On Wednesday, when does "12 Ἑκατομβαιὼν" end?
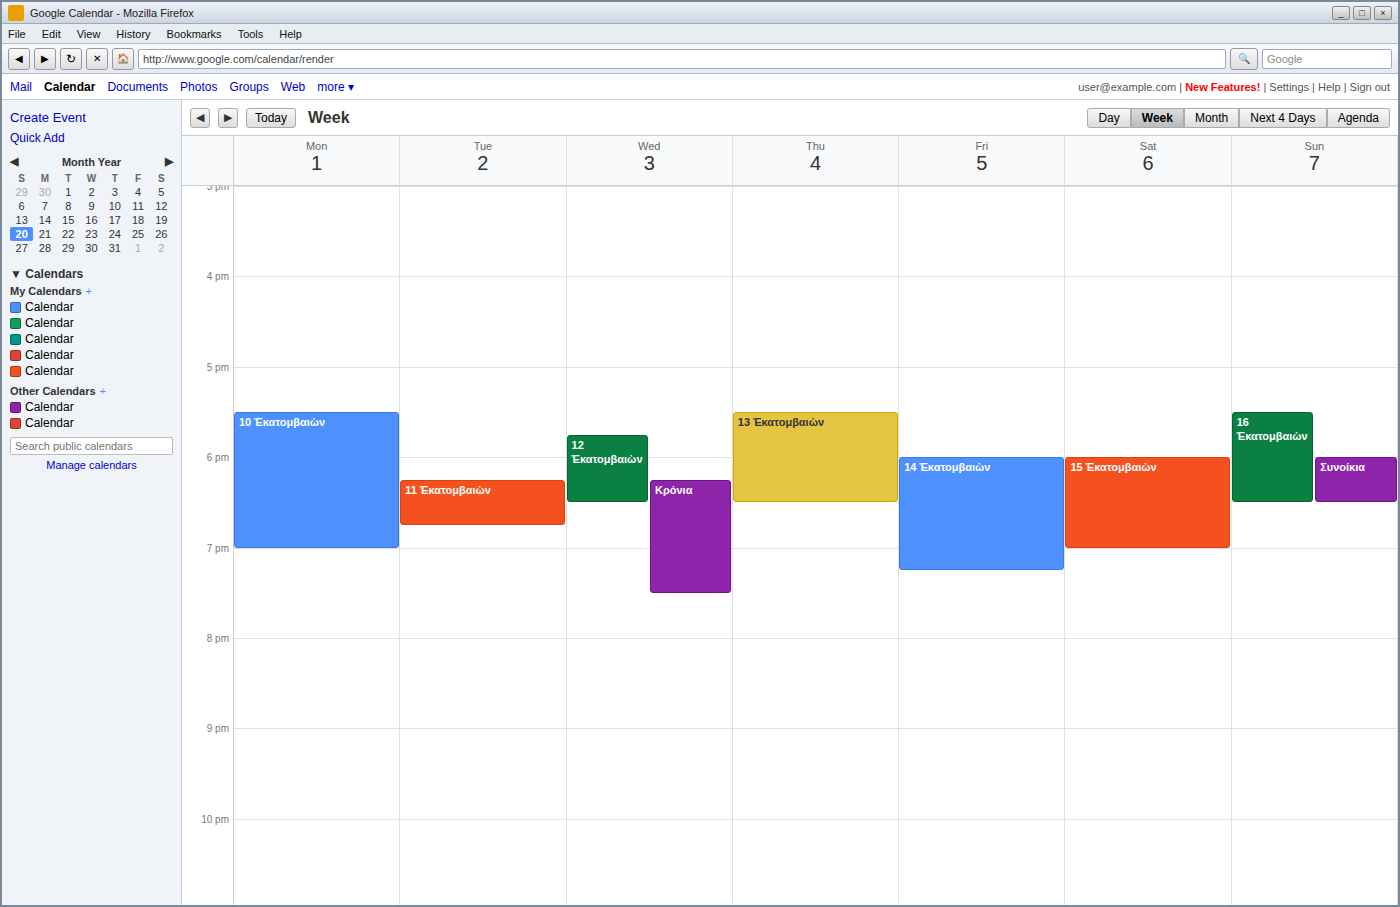
6:30 PM